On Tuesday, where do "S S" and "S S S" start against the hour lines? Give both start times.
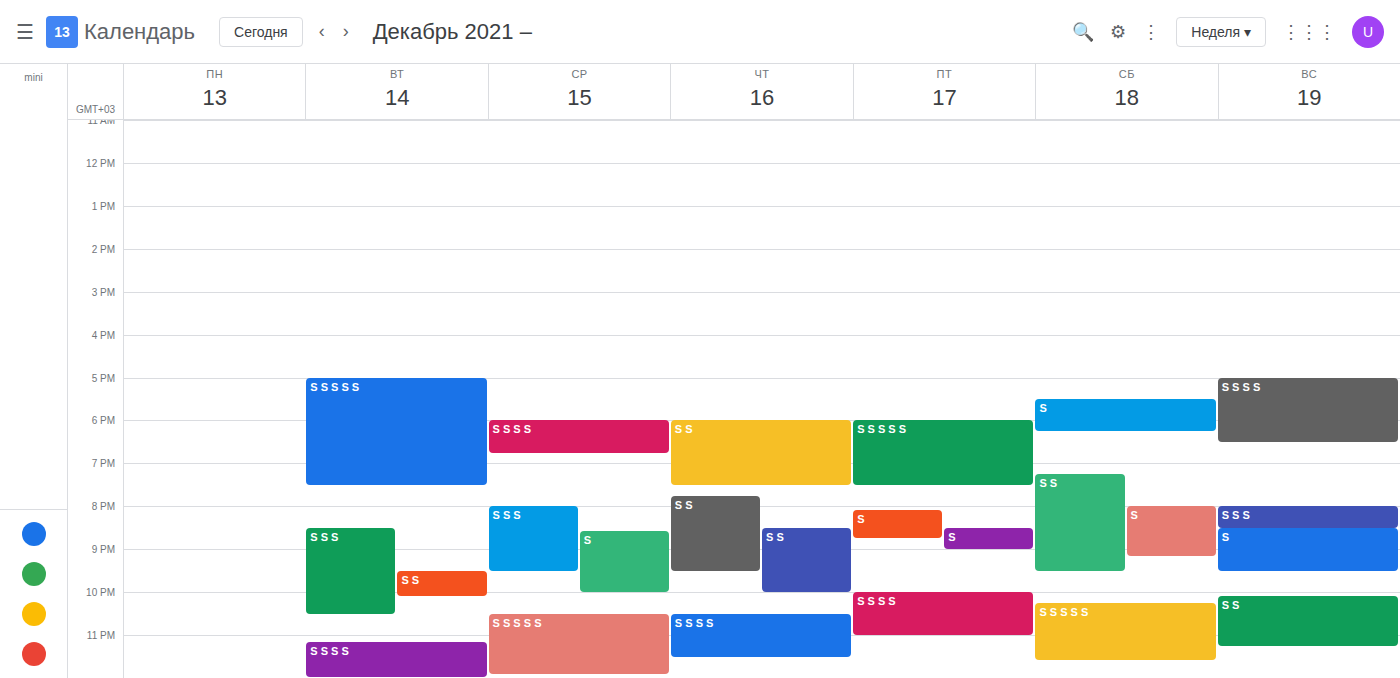
"S S": 9:30 PM, halfway between the 9 PM and 10 PM lines. "S S S": 8:30 PM, halfway between the 8 PM and 9 PM lines.